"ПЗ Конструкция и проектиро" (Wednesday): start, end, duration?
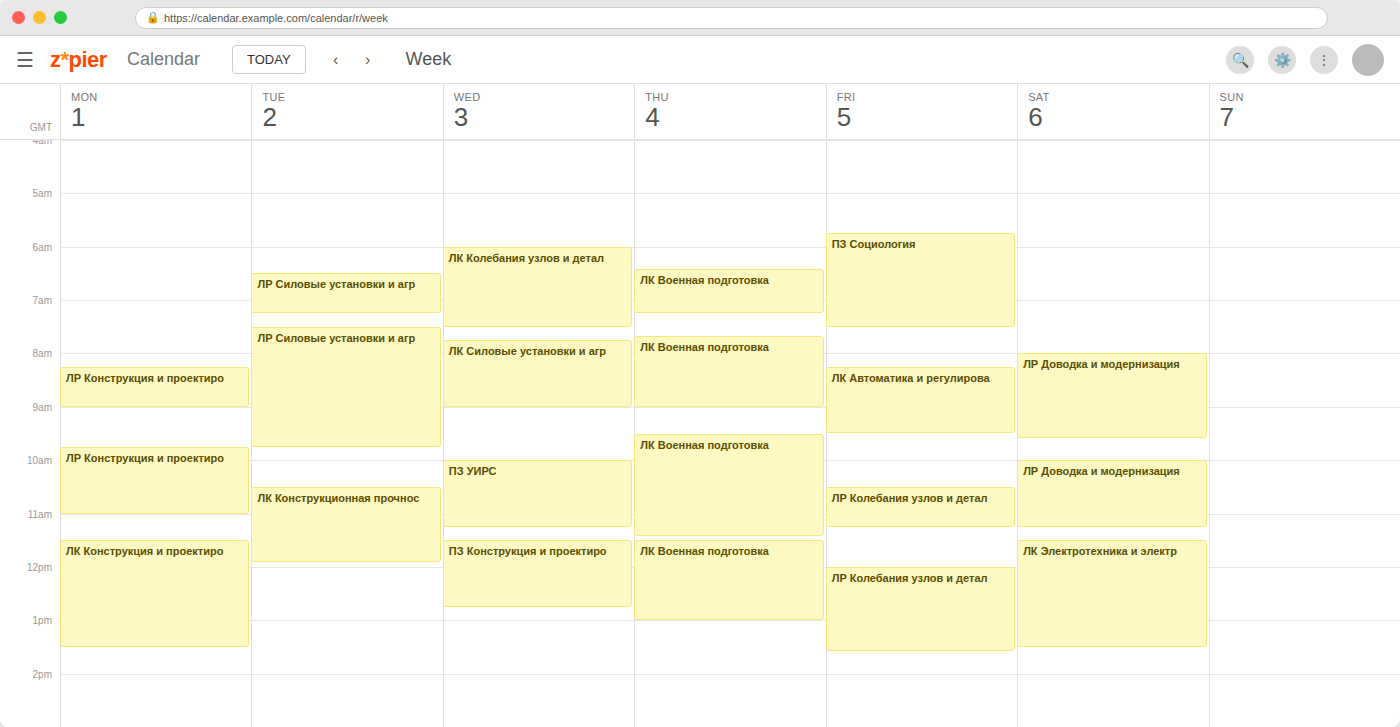
11:30 AM to 12:45 PM, 1 hour 15 minutes